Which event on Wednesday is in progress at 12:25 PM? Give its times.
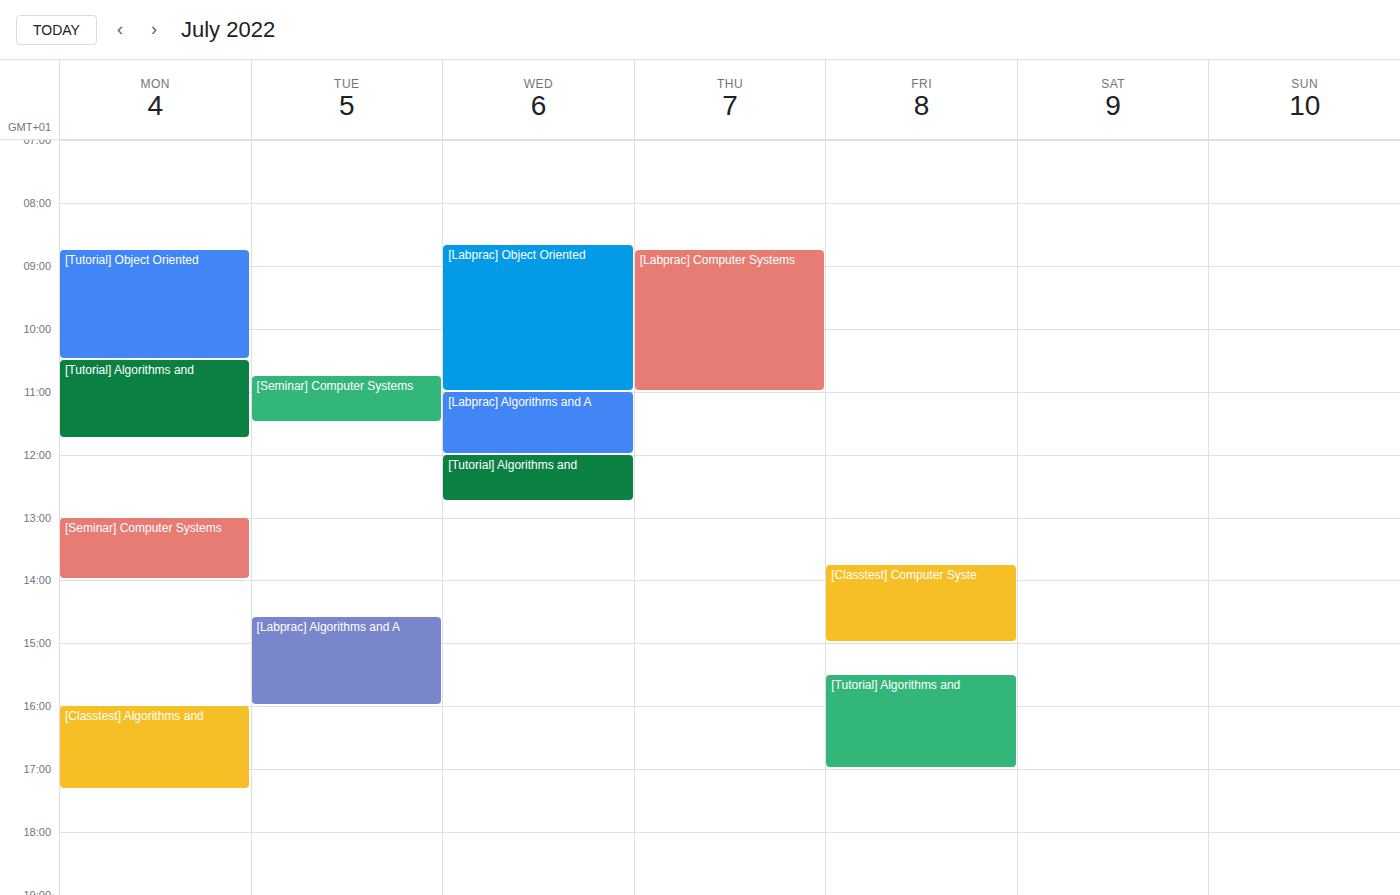
"[Tutorial] Algorithms and", 12:00 PM to 12:45 PM